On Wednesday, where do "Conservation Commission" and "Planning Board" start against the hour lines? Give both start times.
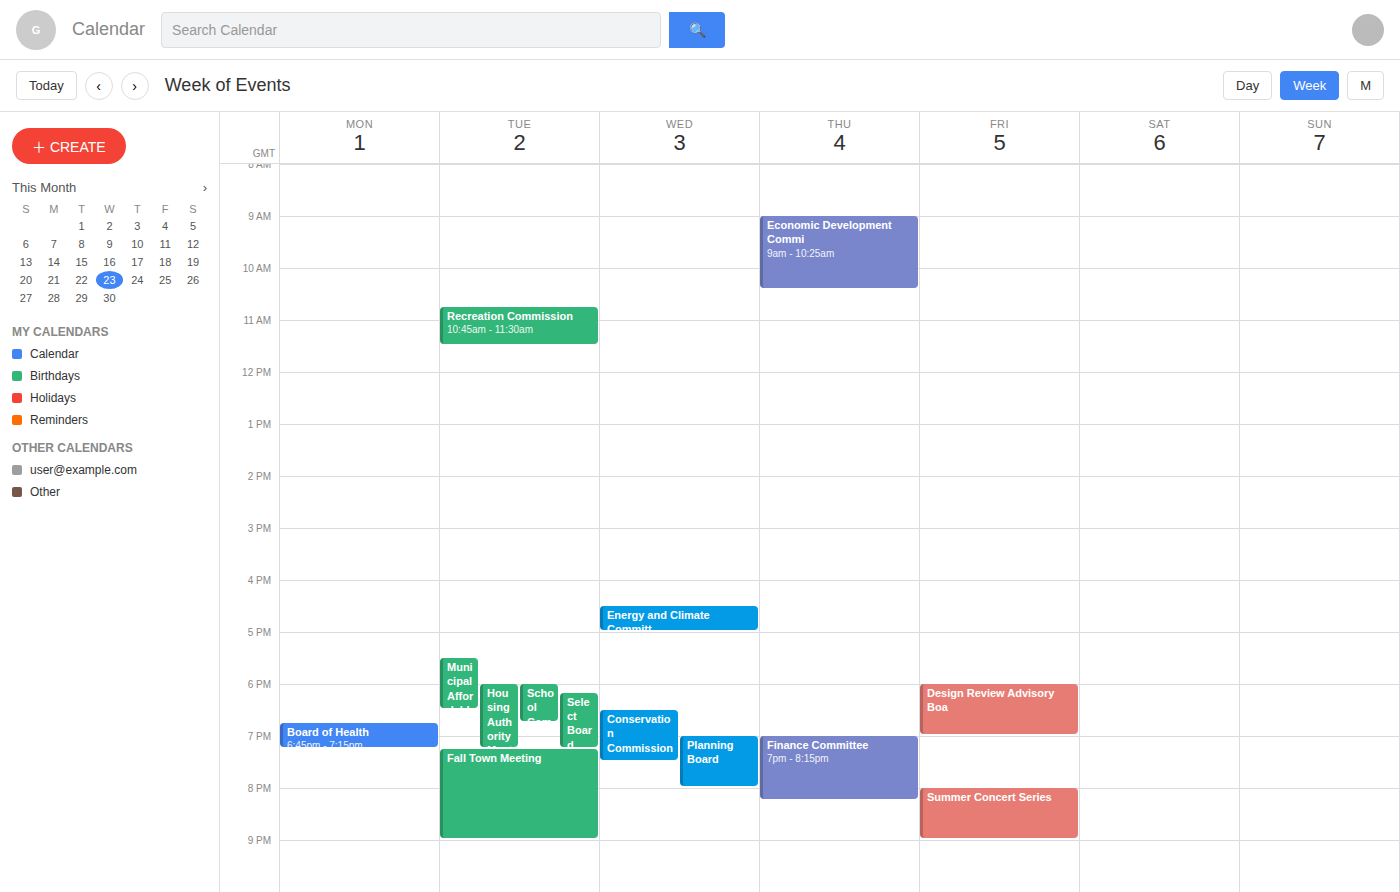
"Conservation Commission": 6:30 PM, halfway between the 6 PM and 7 PM lines. "Planning Board": 7:00 PM, exactly on the 7 PM line.